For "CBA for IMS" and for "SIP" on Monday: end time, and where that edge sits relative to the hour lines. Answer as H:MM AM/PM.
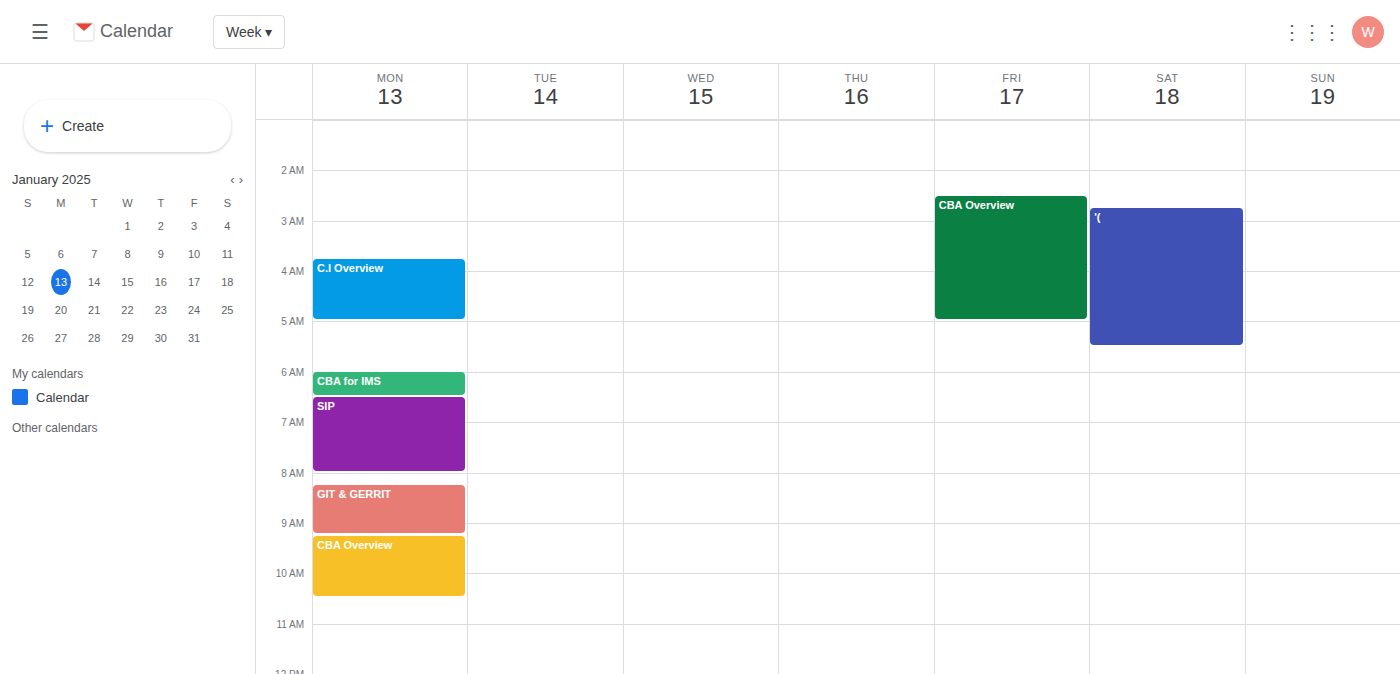
"CBA for IMS": 6:30 AM, halfway between the 6 AM and 7 AM lines. "SIP": 8:00 AM, exactly on the 8 AM line.